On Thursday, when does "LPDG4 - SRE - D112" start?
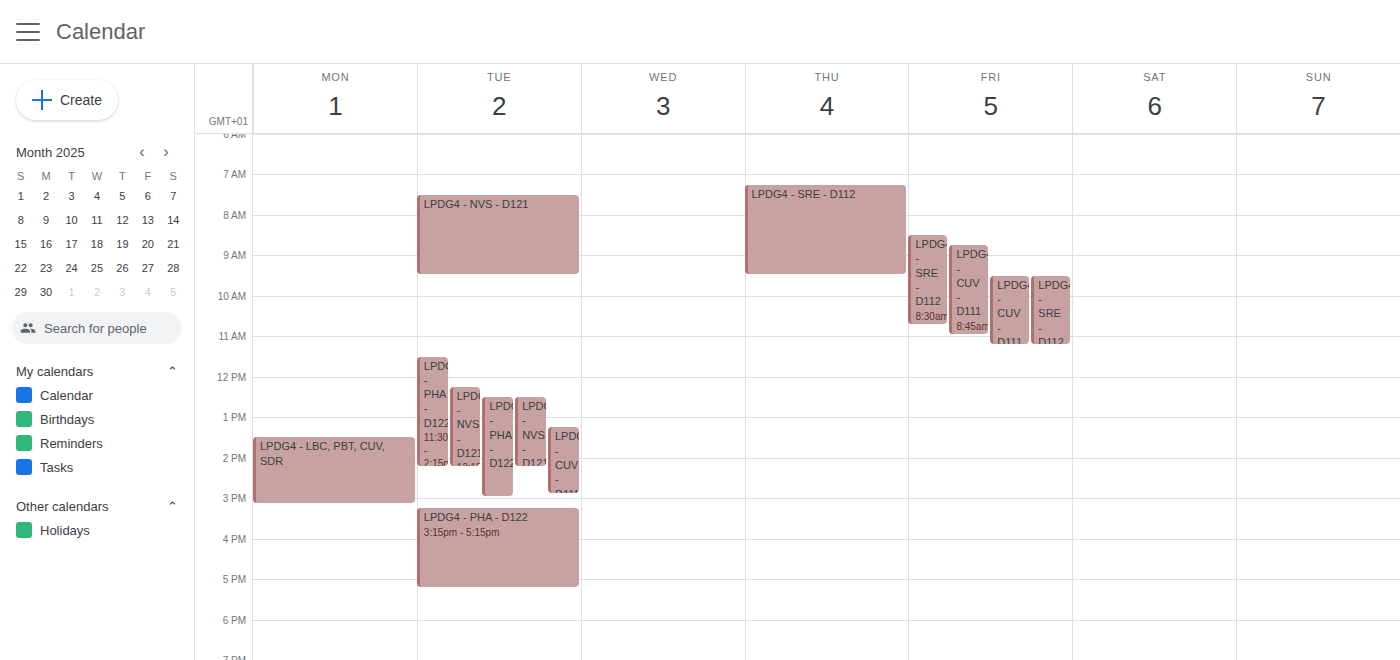
7:15 AM